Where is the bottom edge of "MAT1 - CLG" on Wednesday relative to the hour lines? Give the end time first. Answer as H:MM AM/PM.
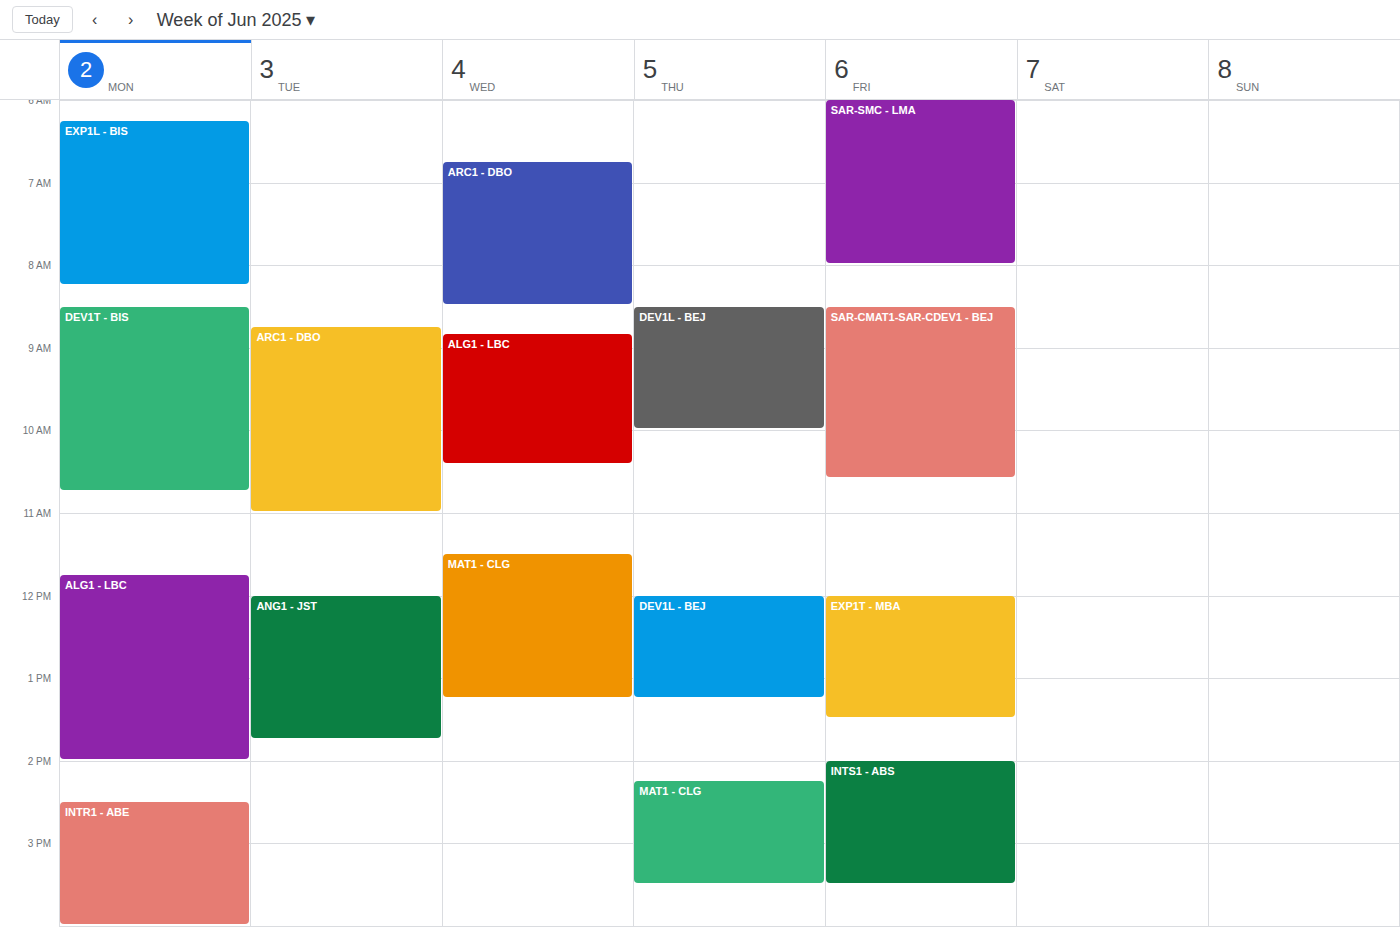
1:15 PM -- neither: a quarter of the way from the 1 PM line to the 2 PM line.